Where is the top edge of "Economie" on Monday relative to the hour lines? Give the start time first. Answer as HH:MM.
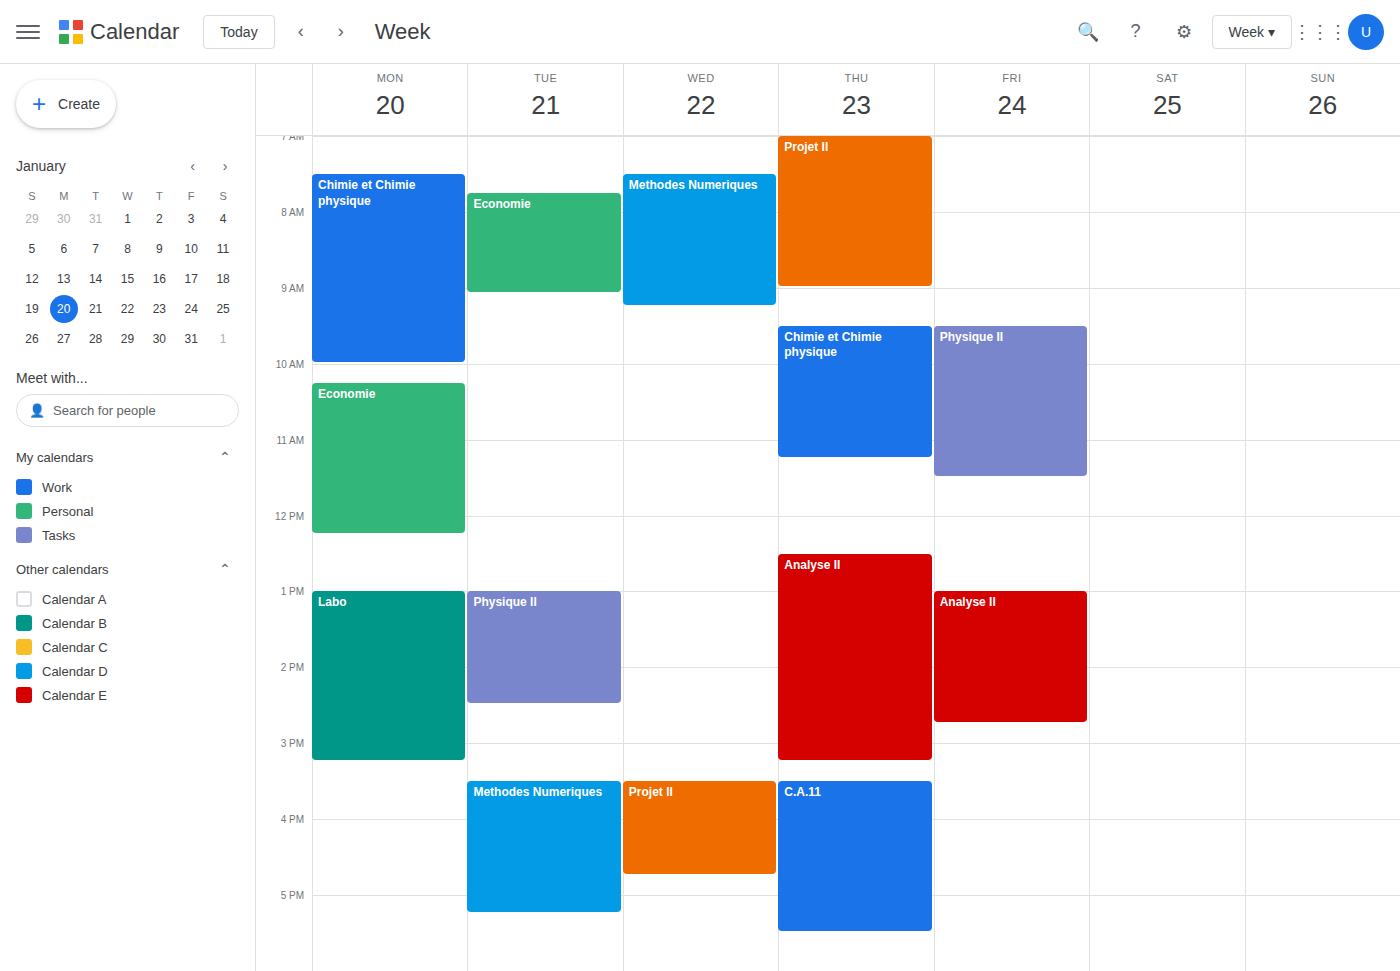
10:15 -- neither: a quarter of the way from the 10:00 line to the 11:00 line.